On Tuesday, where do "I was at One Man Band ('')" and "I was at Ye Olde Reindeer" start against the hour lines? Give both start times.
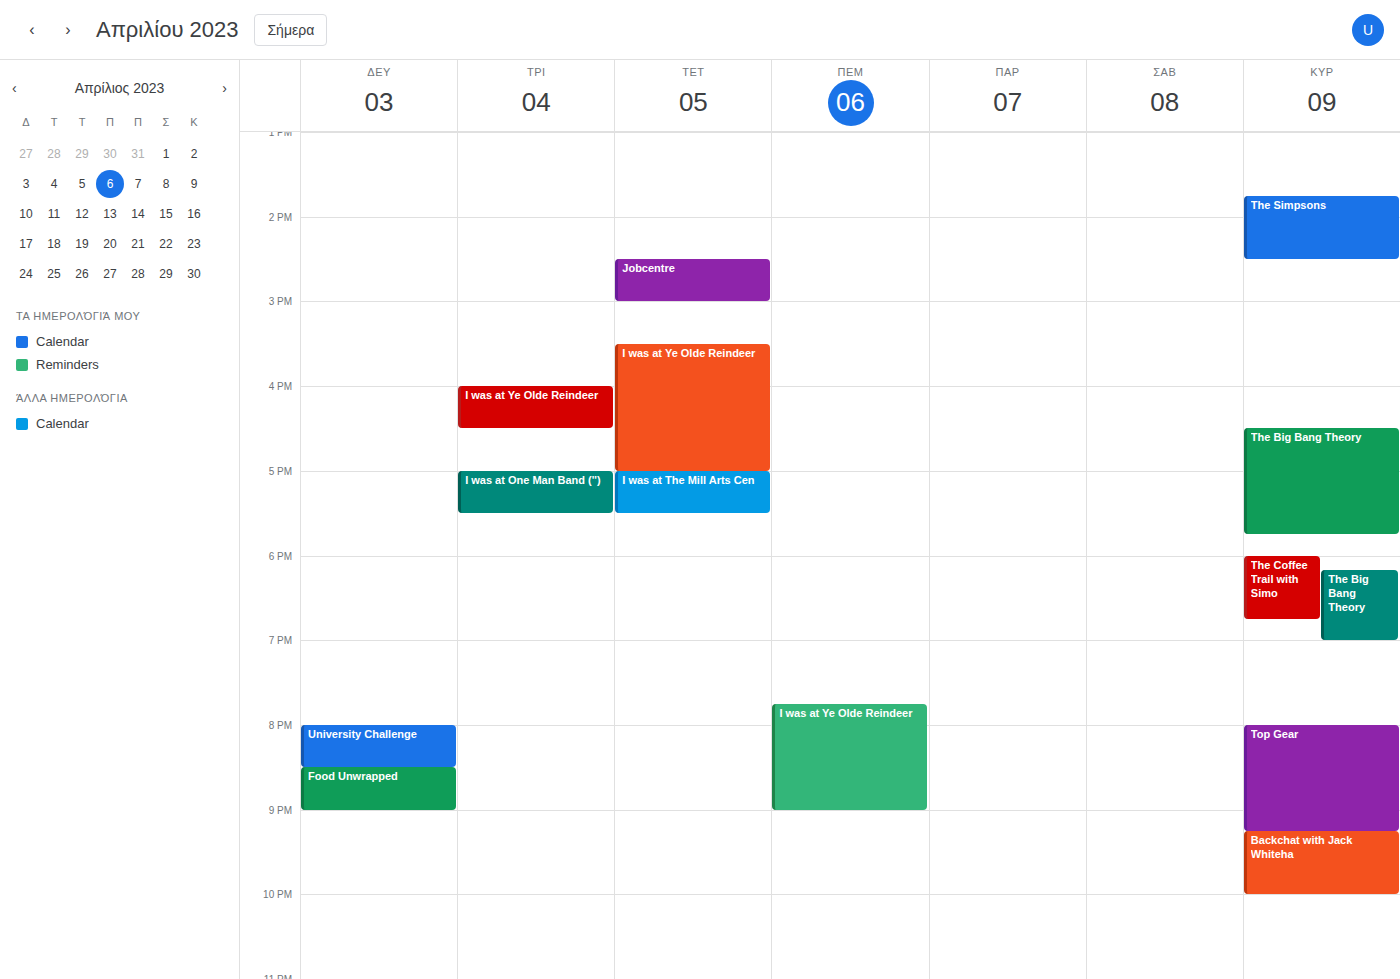
"I was at One Man Band ('')": 17:00, exactly on the 17:00 line. "I was at Ye Olde Reindeer": 16:00, exactly on the 16:00 line.